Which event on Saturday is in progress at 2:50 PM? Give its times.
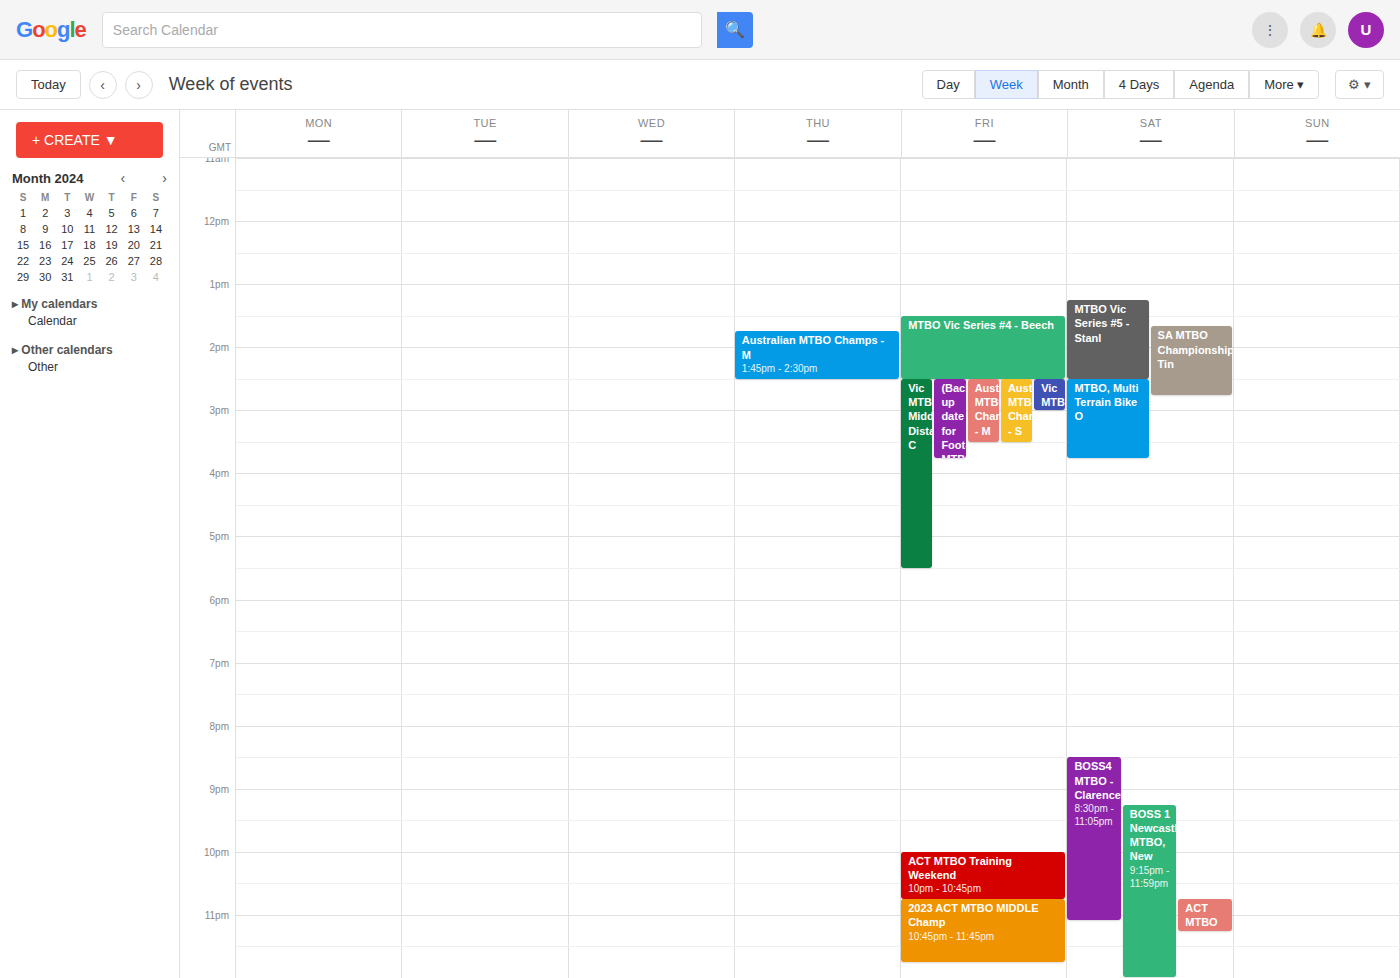
"MTBO, Multi Terrain Bike O", 2:30 PM to 3:45 PM